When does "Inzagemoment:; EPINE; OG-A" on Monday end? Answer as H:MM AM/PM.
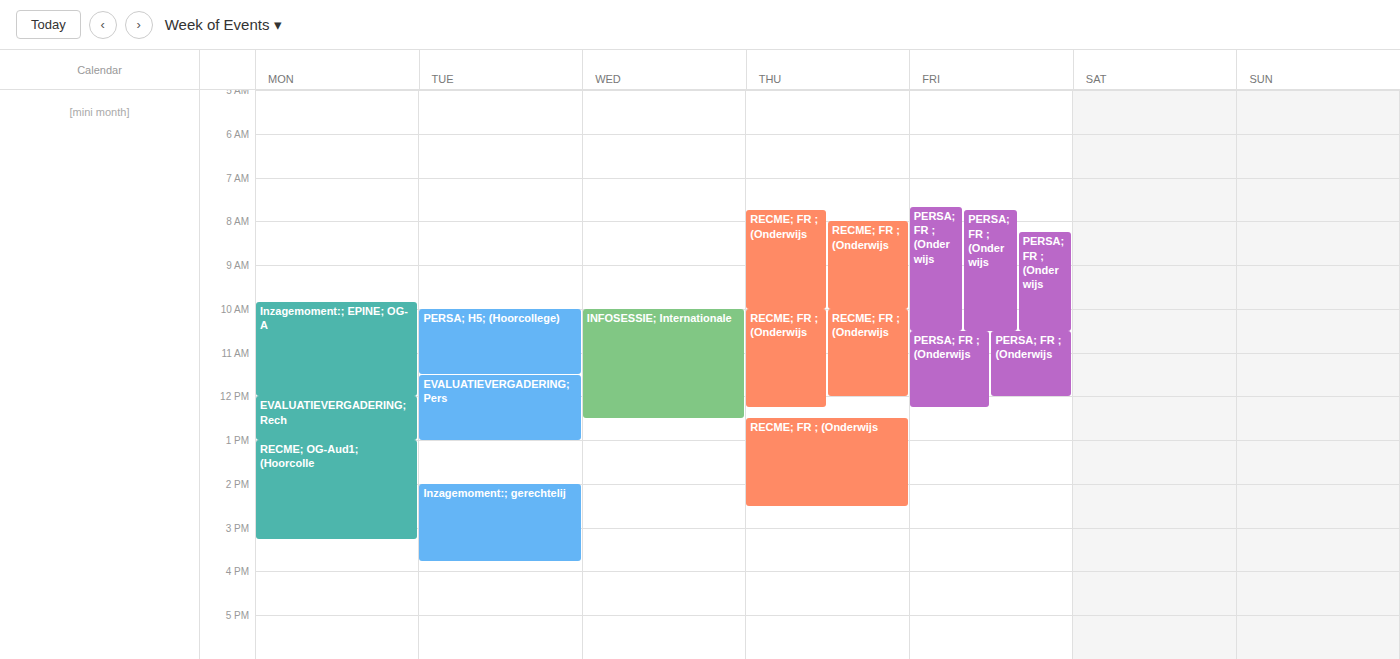
12:00 PM